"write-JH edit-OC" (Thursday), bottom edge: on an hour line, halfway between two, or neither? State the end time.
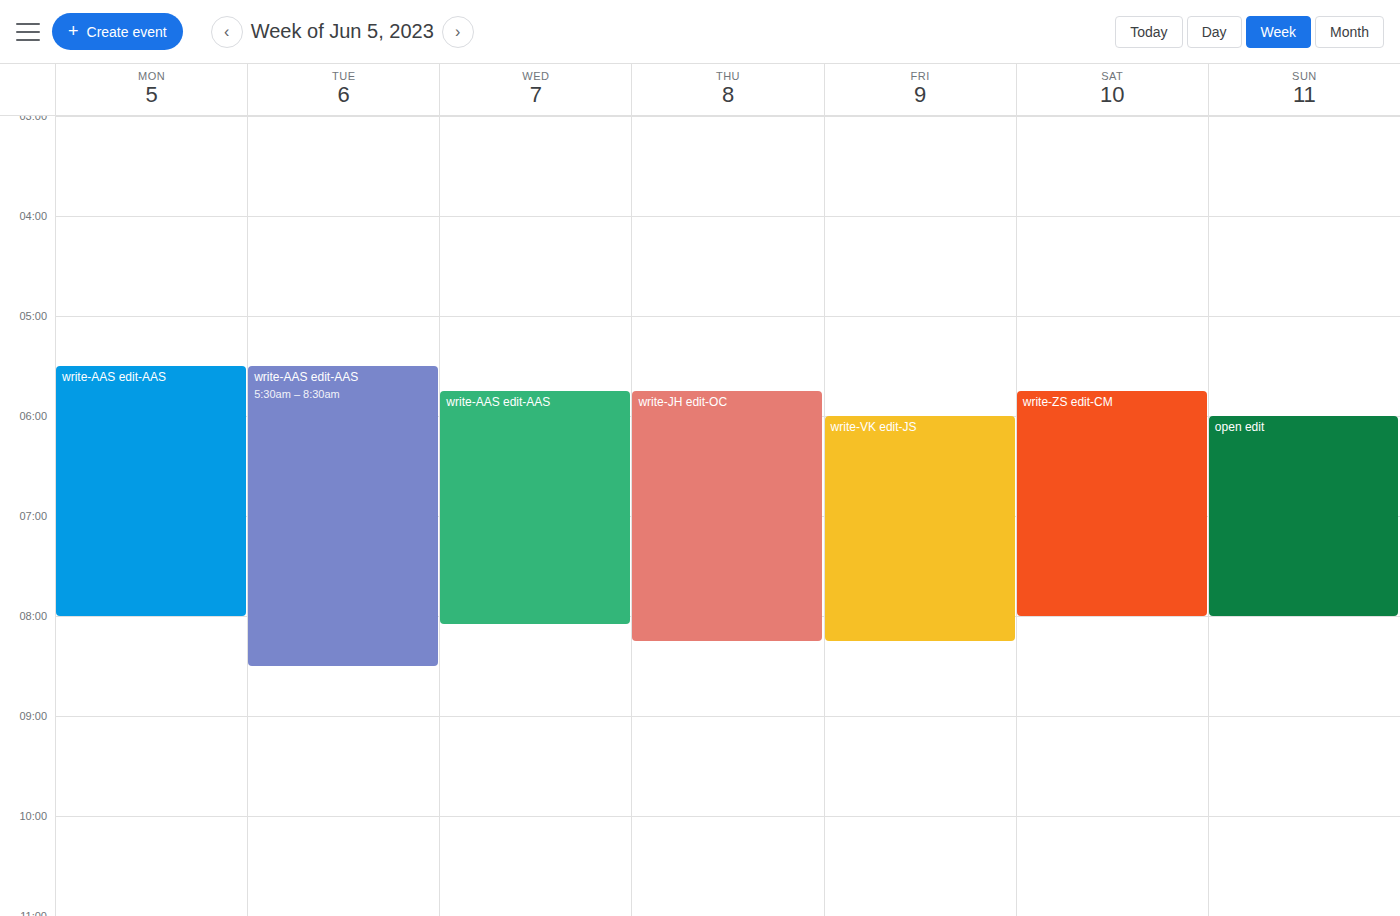
8:15 AM -- neither: a quarter of the way from the 8 AM line to the 9 AM line.